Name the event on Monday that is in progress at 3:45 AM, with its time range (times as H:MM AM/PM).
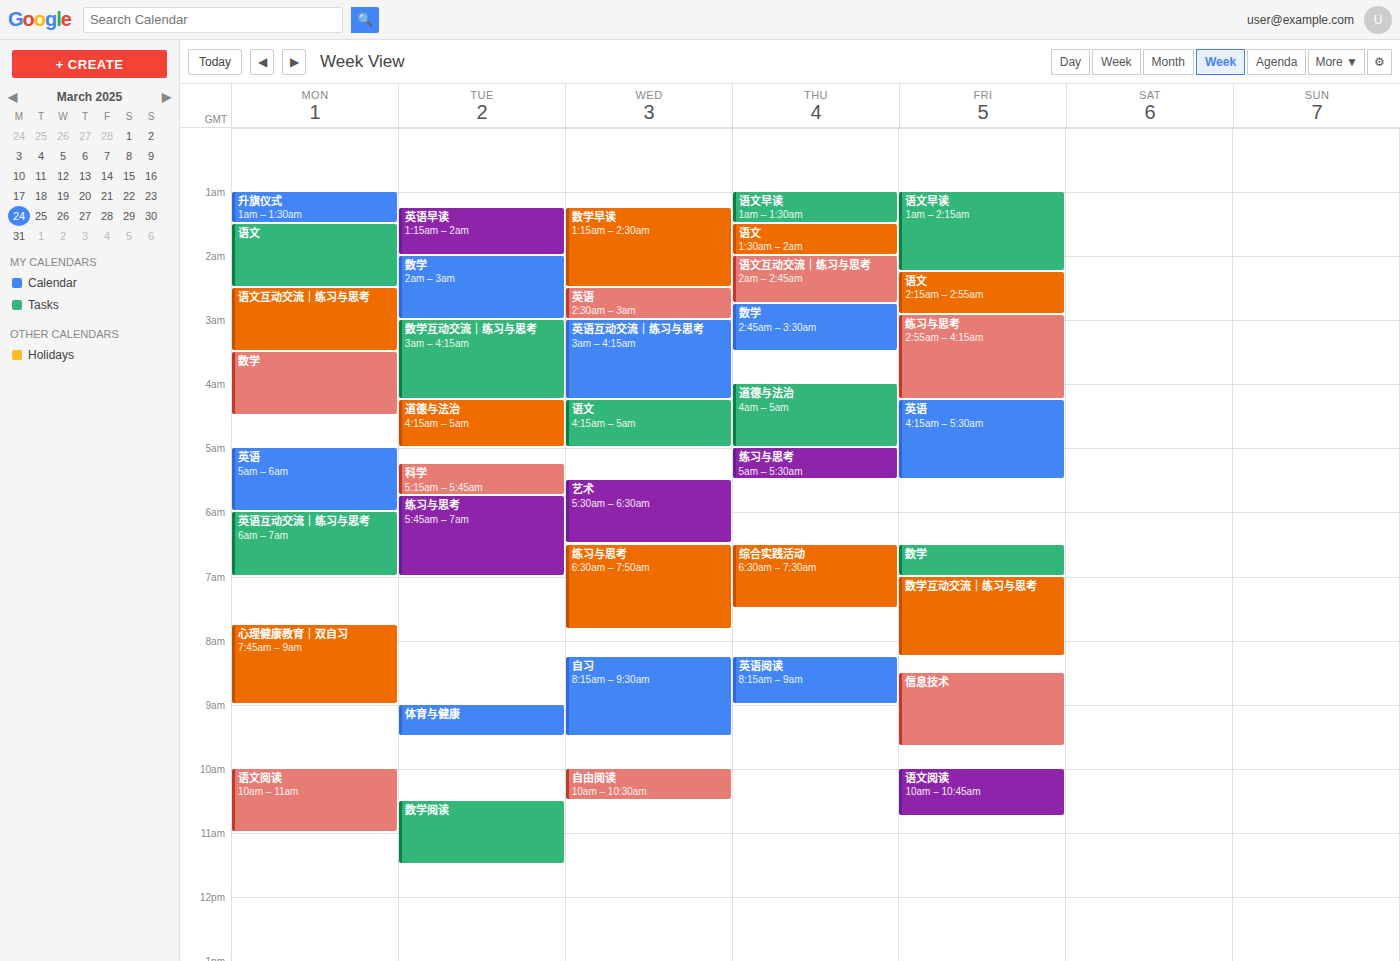
"数学", 3:30 AM to 4:30 AM